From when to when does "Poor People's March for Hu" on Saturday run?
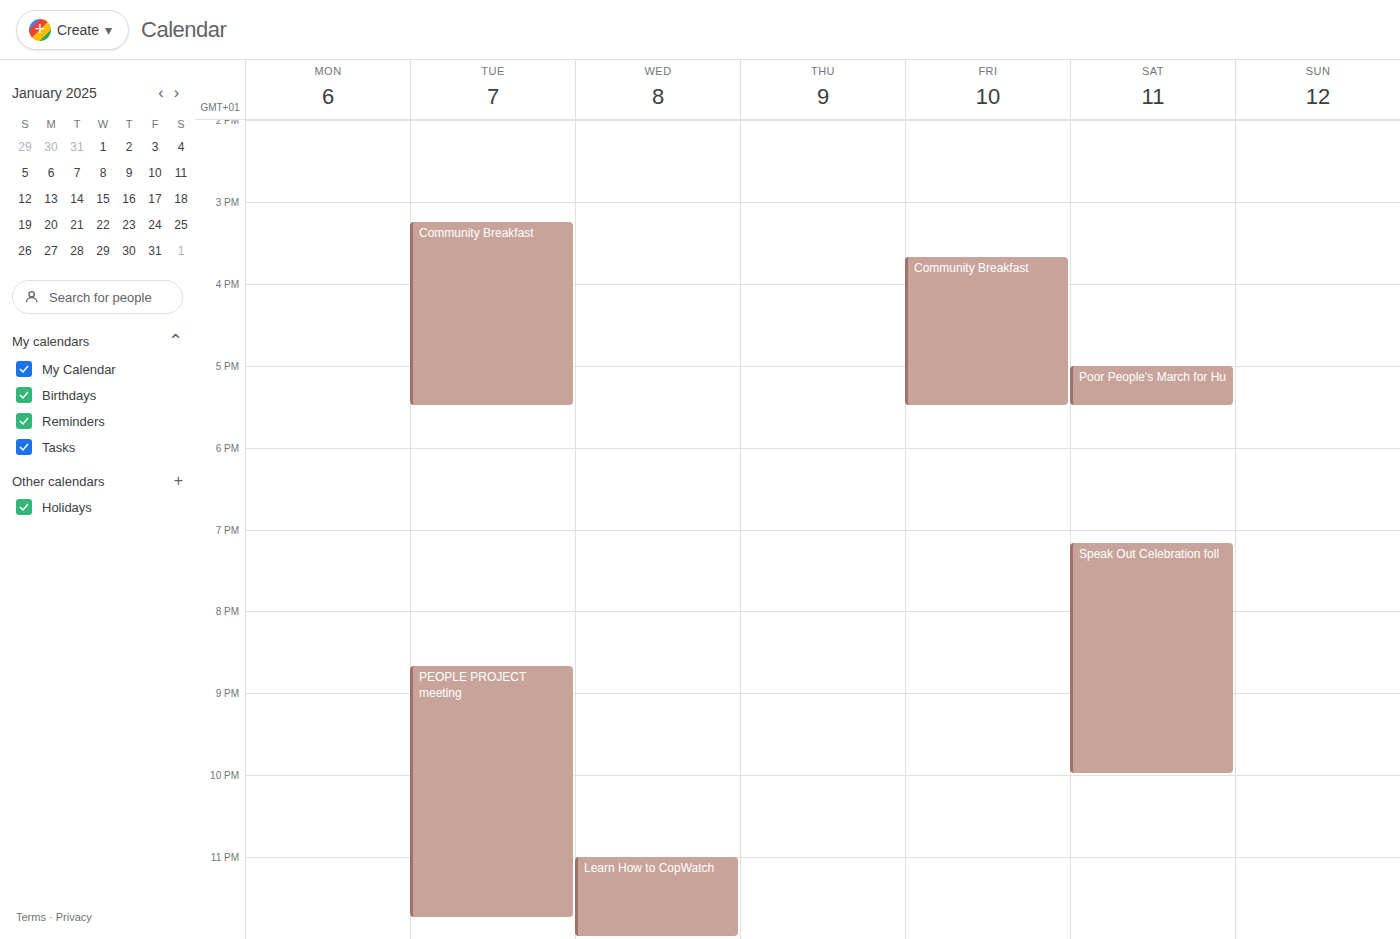
5:00 PM to 5:30 PM